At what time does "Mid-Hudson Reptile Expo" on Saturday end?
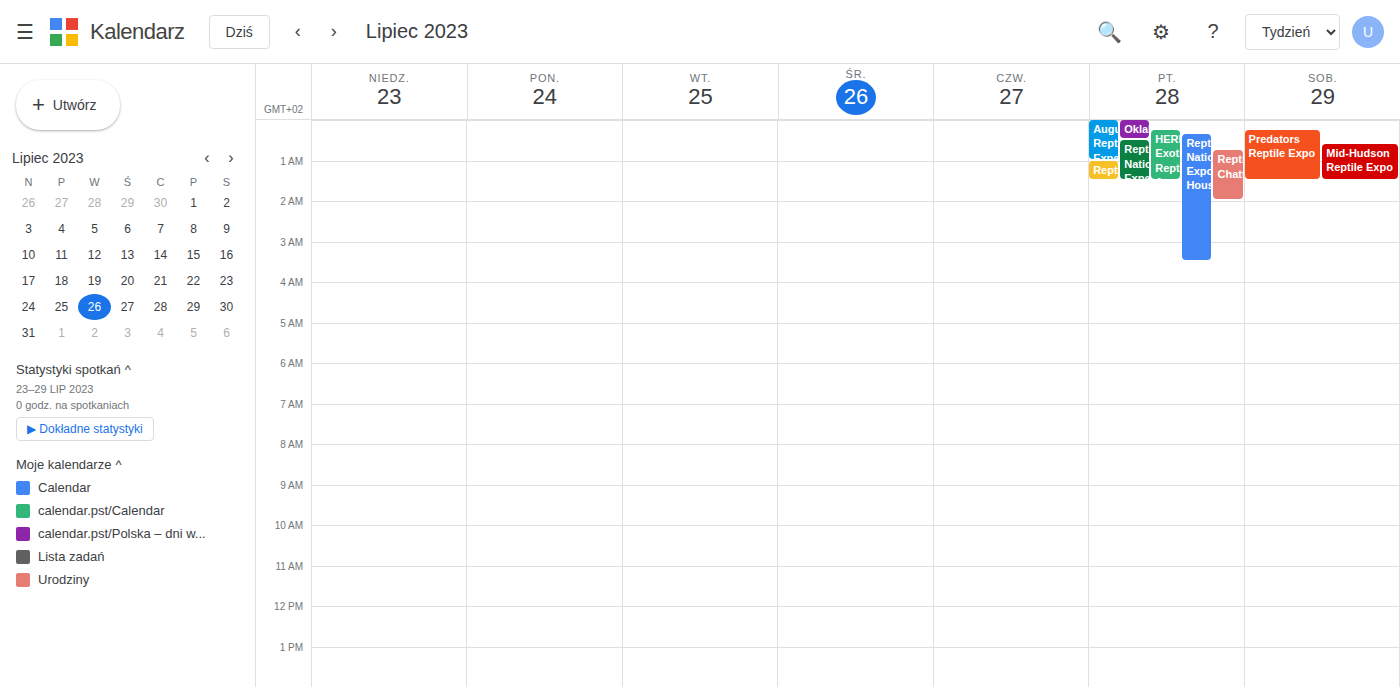
1:30 AM